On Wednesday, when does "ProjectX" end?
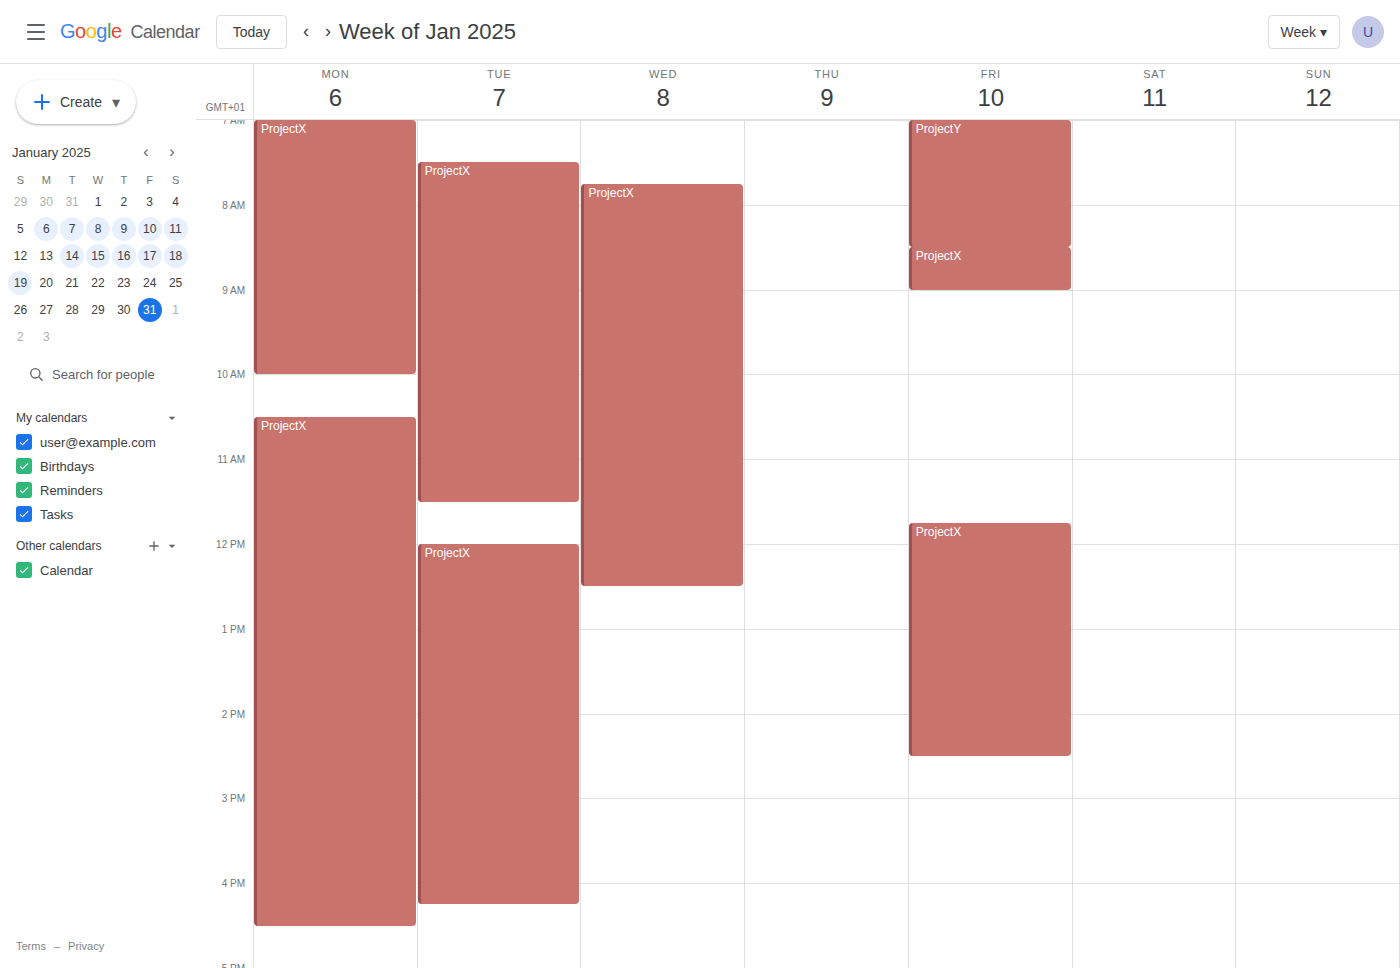
12:30 PM